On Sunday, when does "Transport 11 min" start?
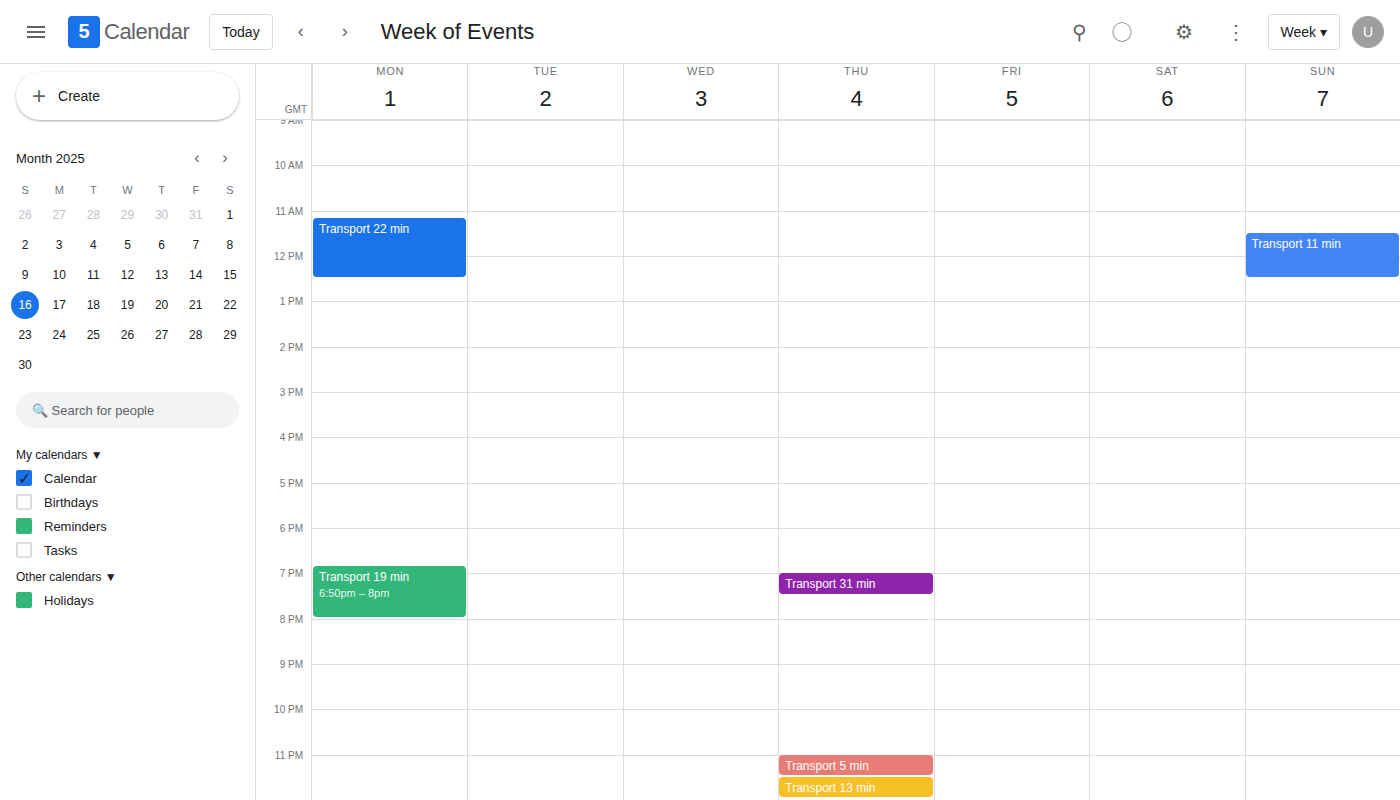
11:30 AM